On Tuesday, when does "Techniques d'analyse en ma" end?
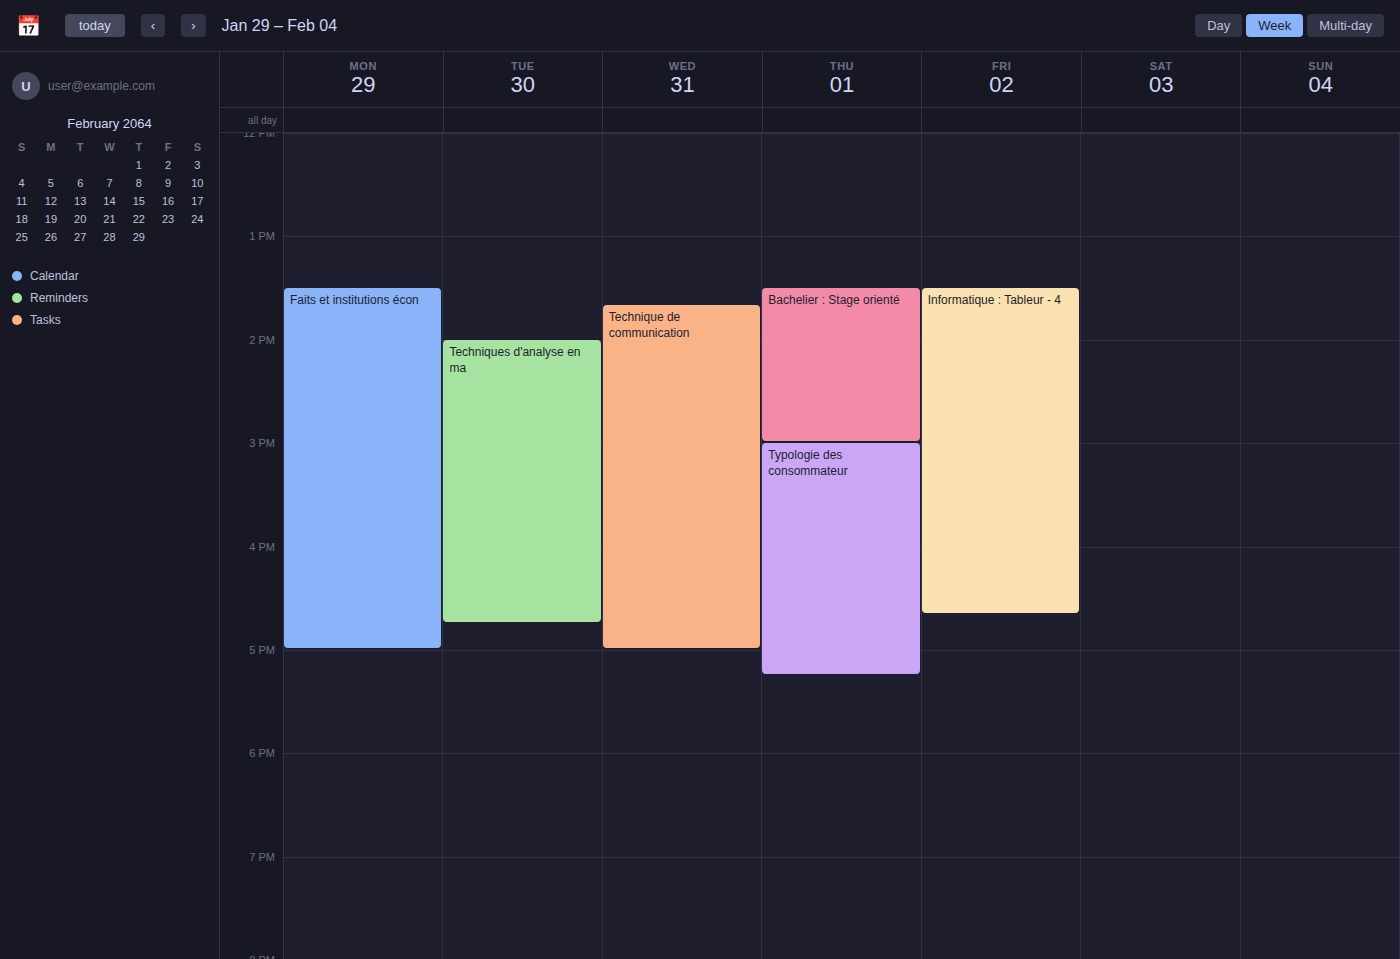
4:45 PM